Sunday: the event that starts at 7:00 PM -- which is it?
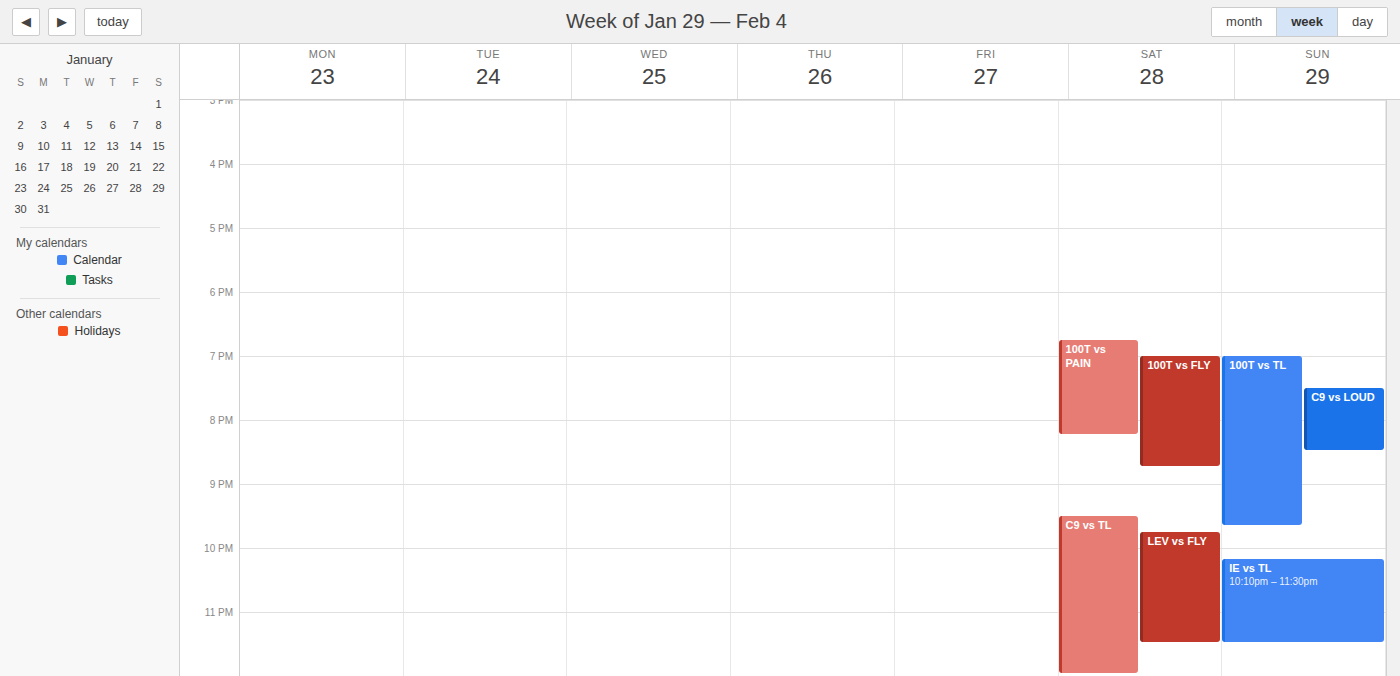
"100T vs TL"